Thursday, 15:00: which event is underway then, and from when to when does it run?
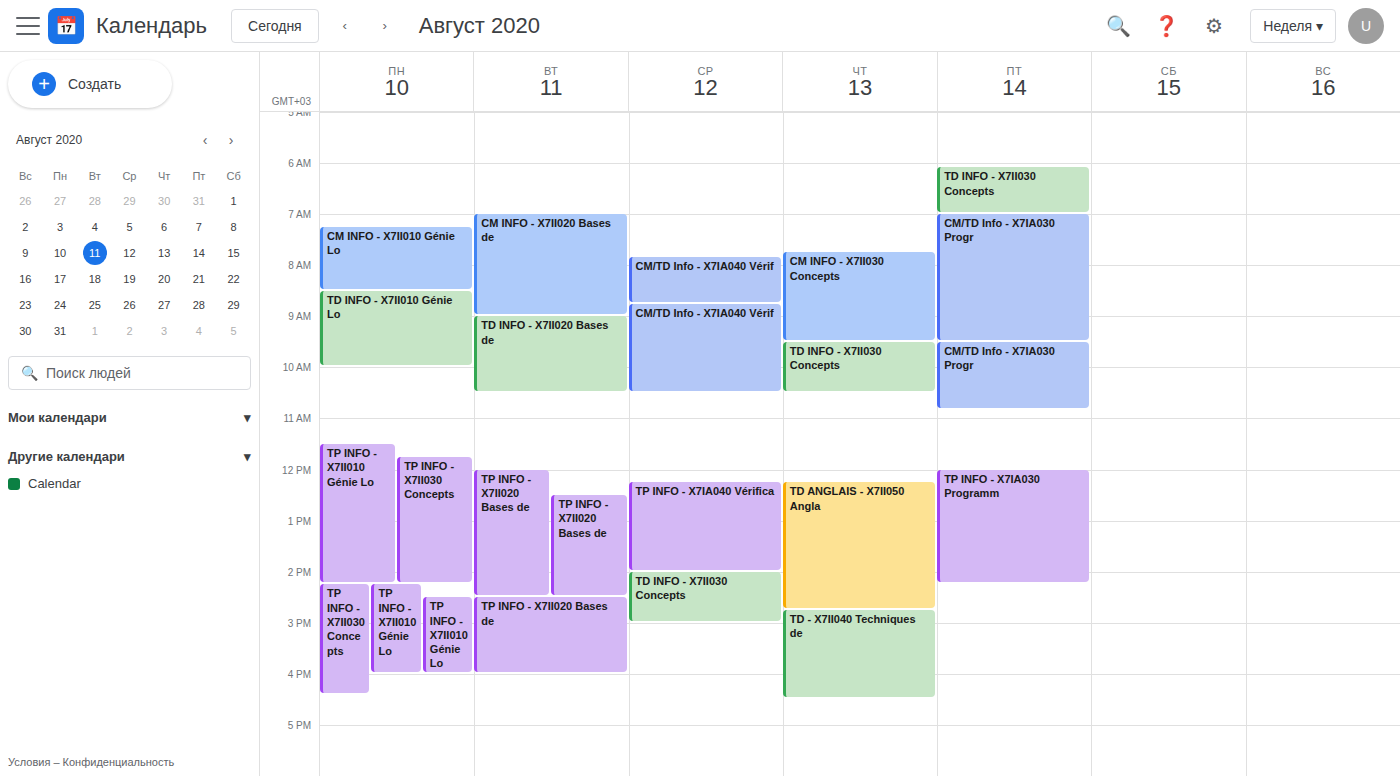
"TD - X7II040 Techniques de", 14:45 to 16:30